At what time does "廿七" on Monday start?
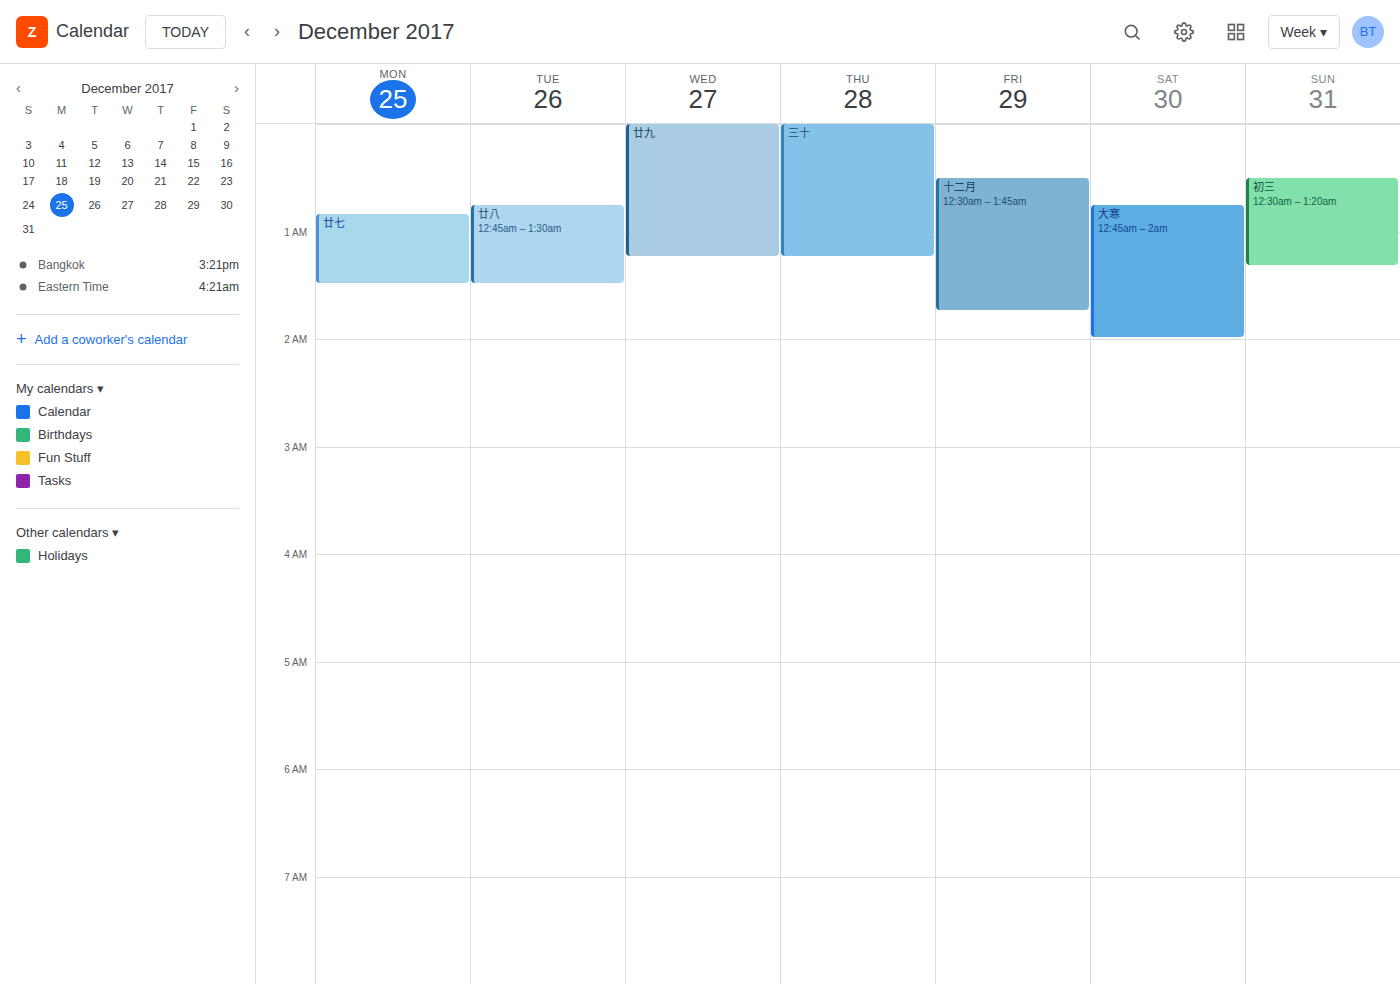
12:50 AM